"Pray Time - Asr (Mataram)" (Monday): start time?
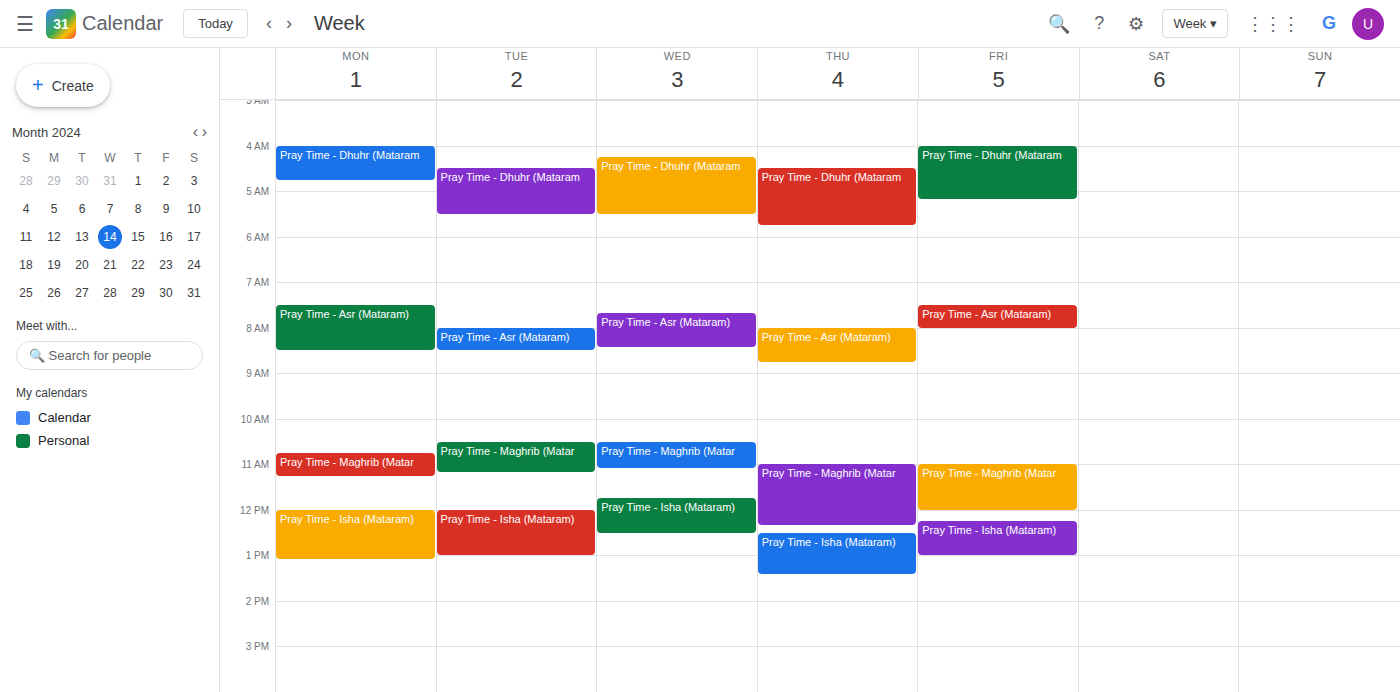
07:30